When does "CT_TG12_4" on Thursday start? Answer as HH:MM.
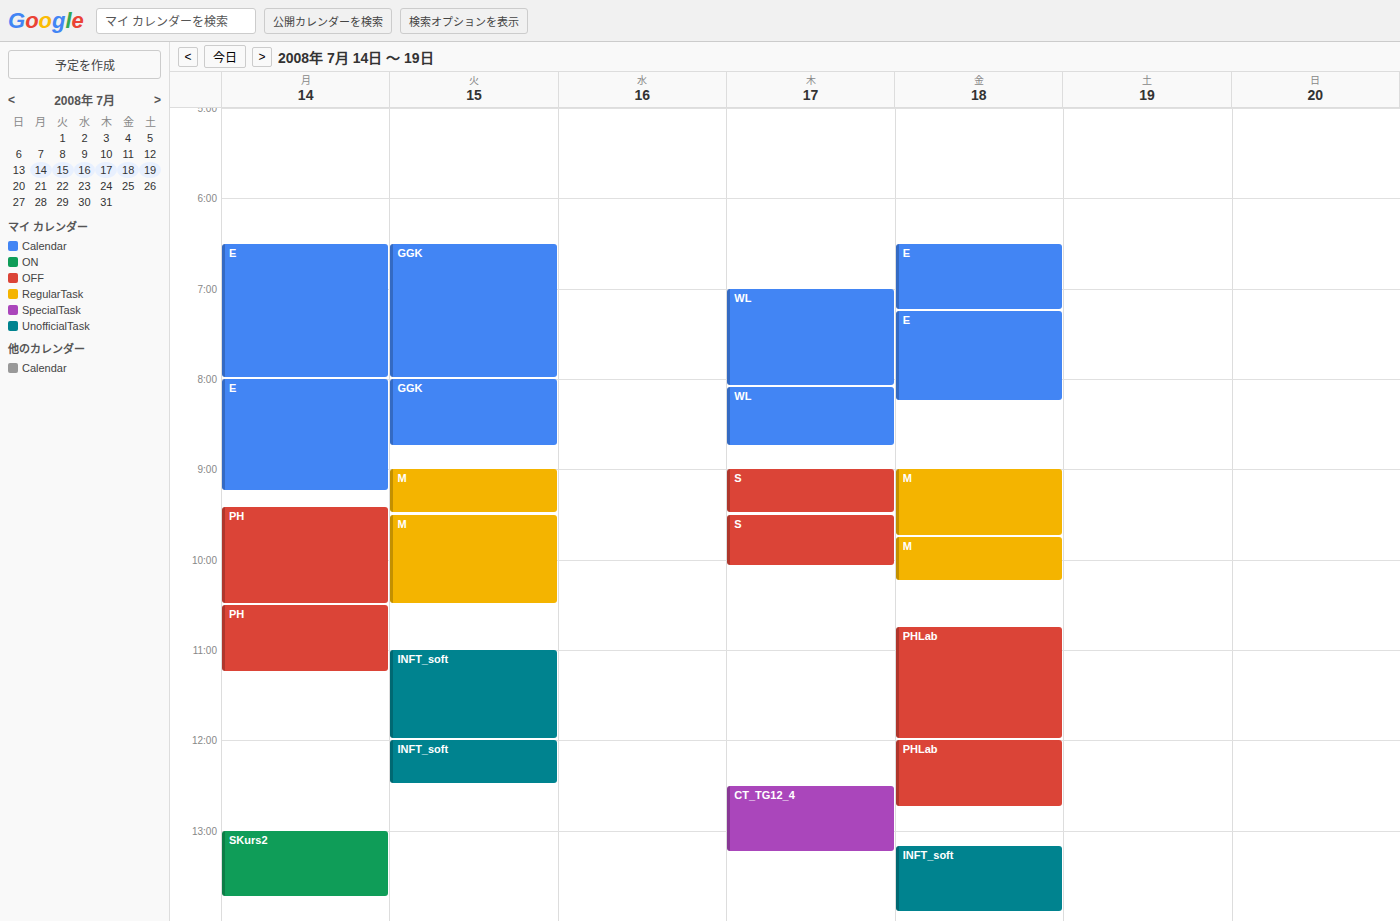
12:30